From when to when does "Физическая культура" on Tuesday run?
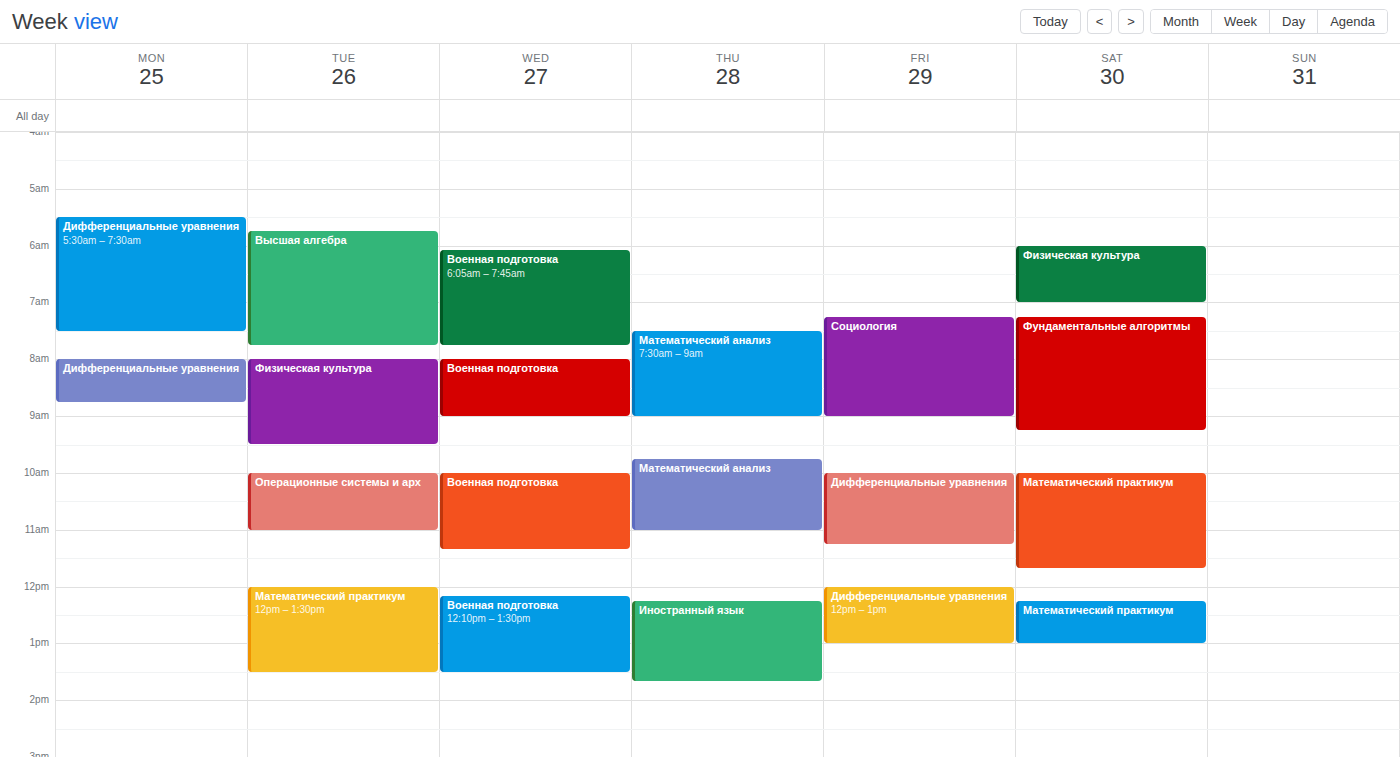
8:00 AM to 9:30 AM